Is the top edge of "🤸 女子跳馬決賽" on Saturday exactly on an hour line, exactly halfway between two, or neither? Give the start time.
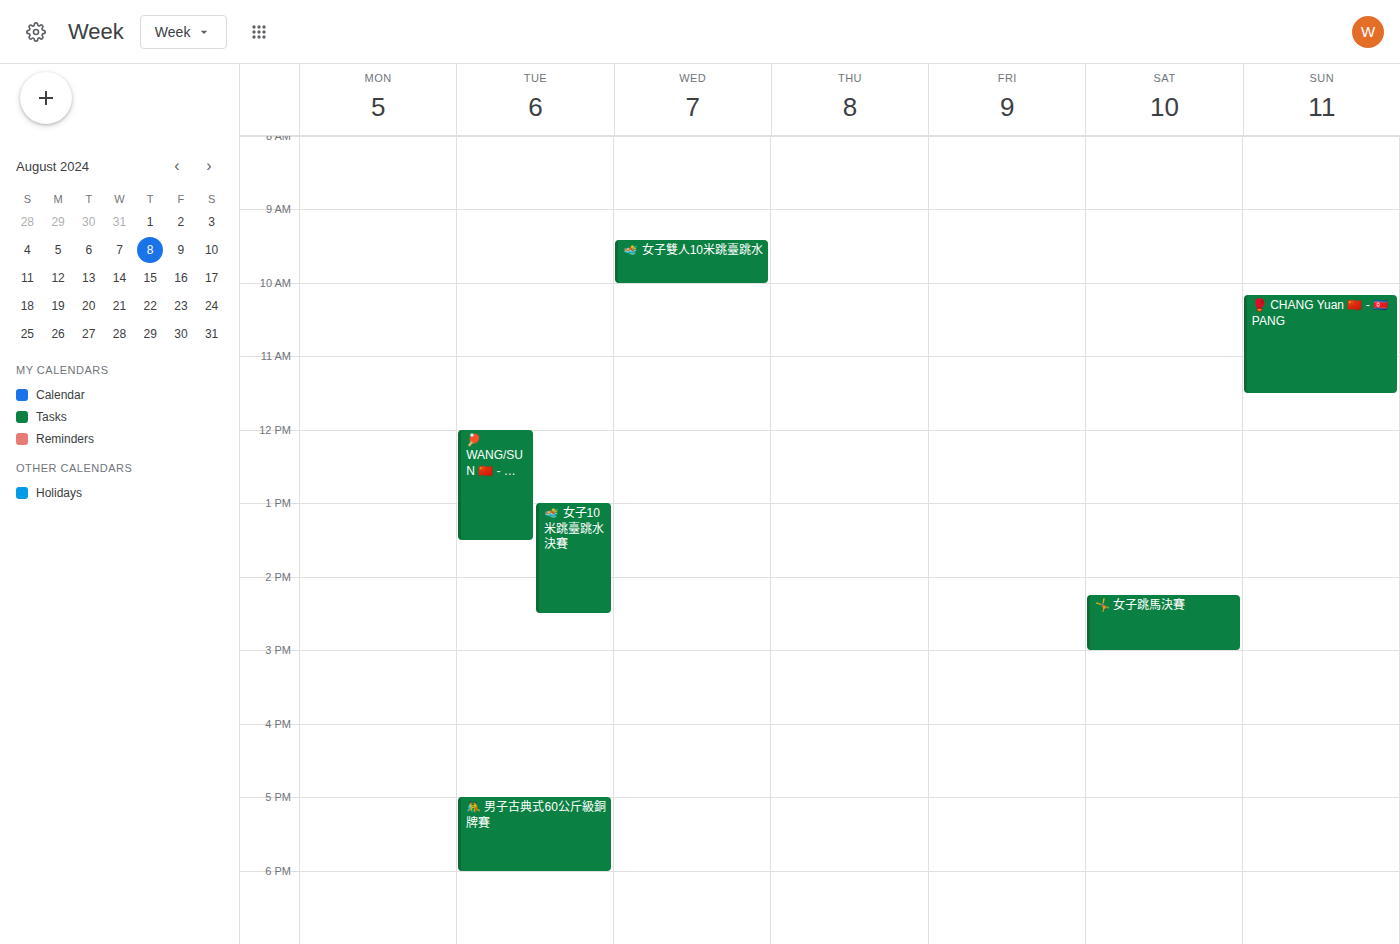
2:15 PM -- neither: a quarter of the way from the 2 PM line to the 3 PM line.